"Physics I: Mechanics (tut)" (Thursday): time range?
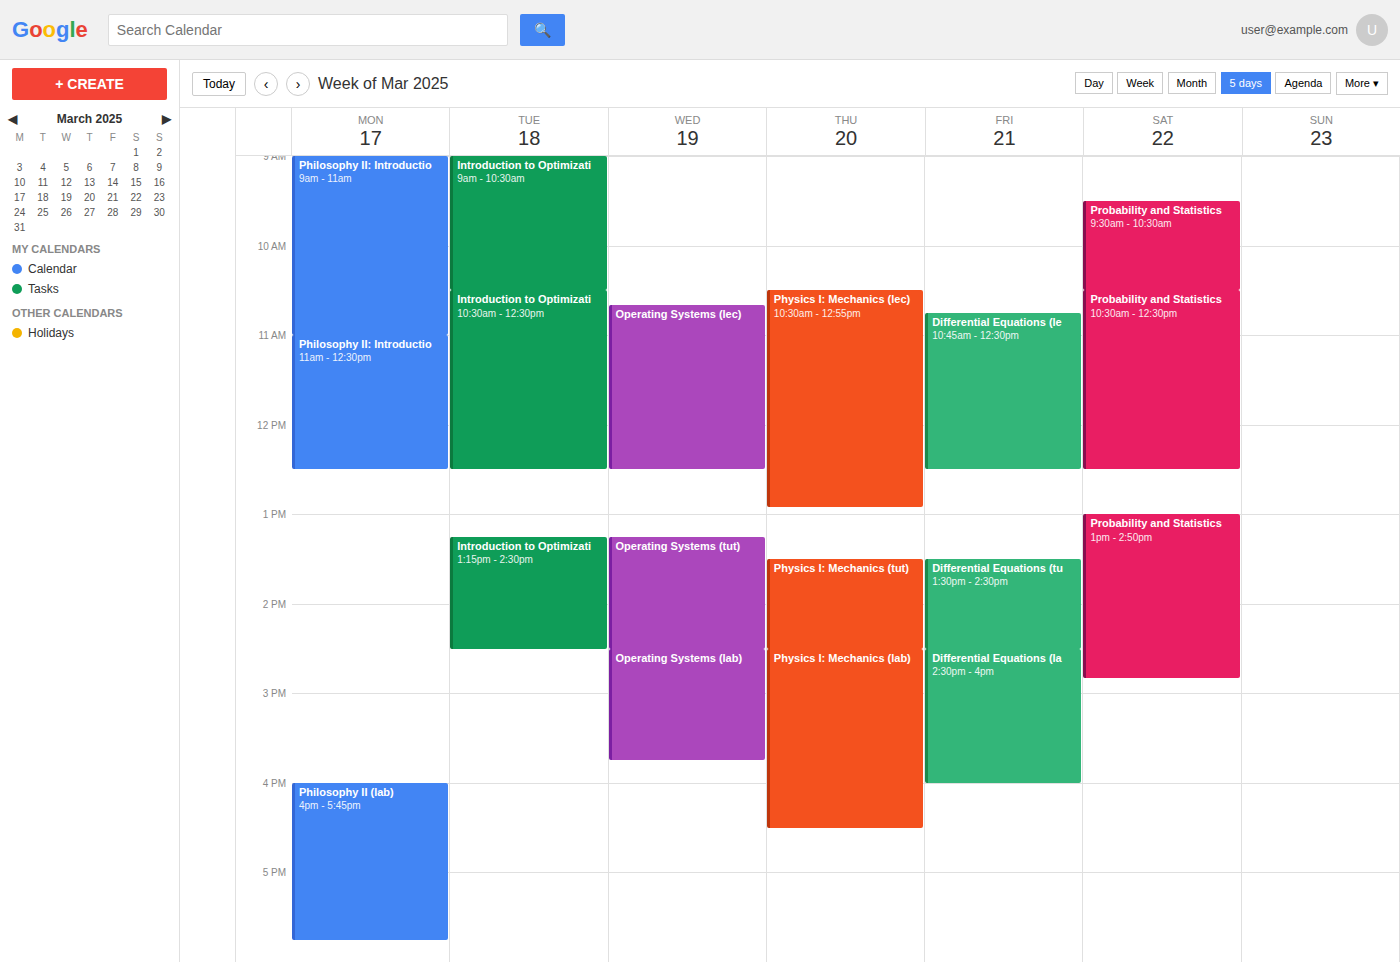
13:30 to 14:30